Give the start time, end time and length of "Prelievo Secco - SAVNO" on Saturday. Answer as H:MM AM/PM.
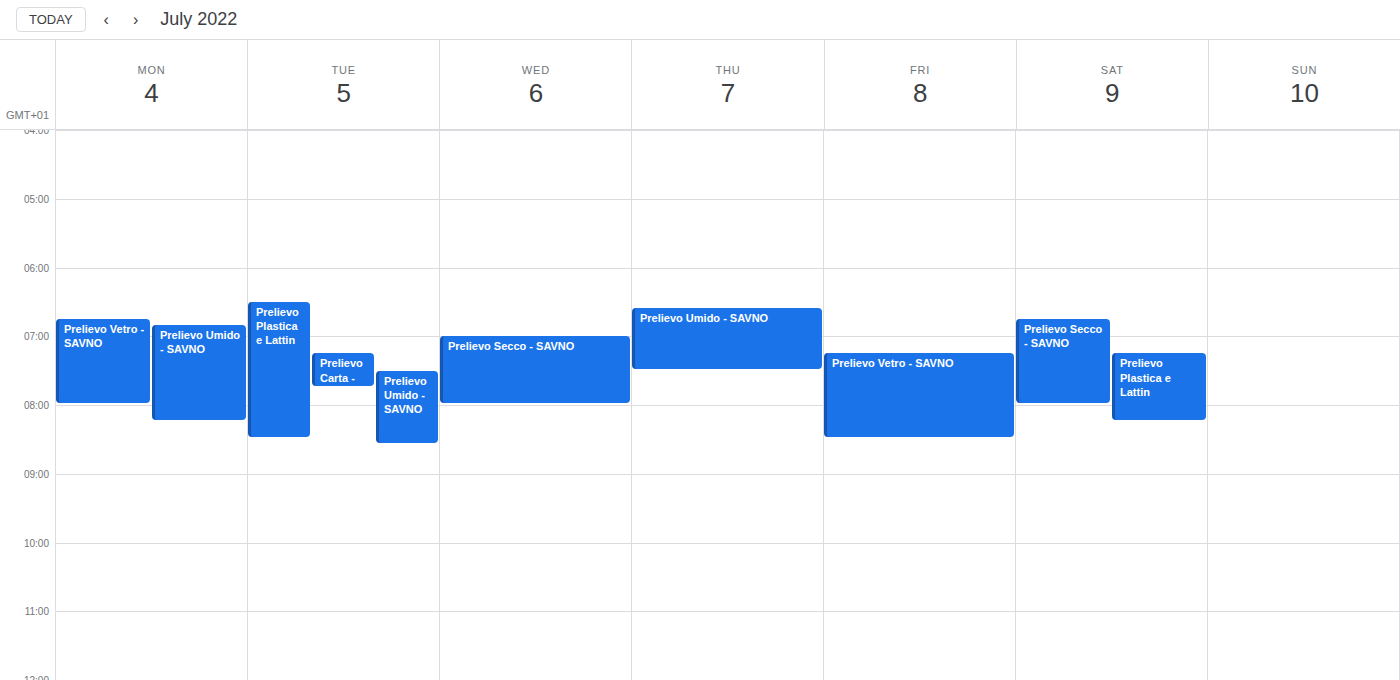
6:45 AM to 8:00 AM, 1 hour 15 minutes